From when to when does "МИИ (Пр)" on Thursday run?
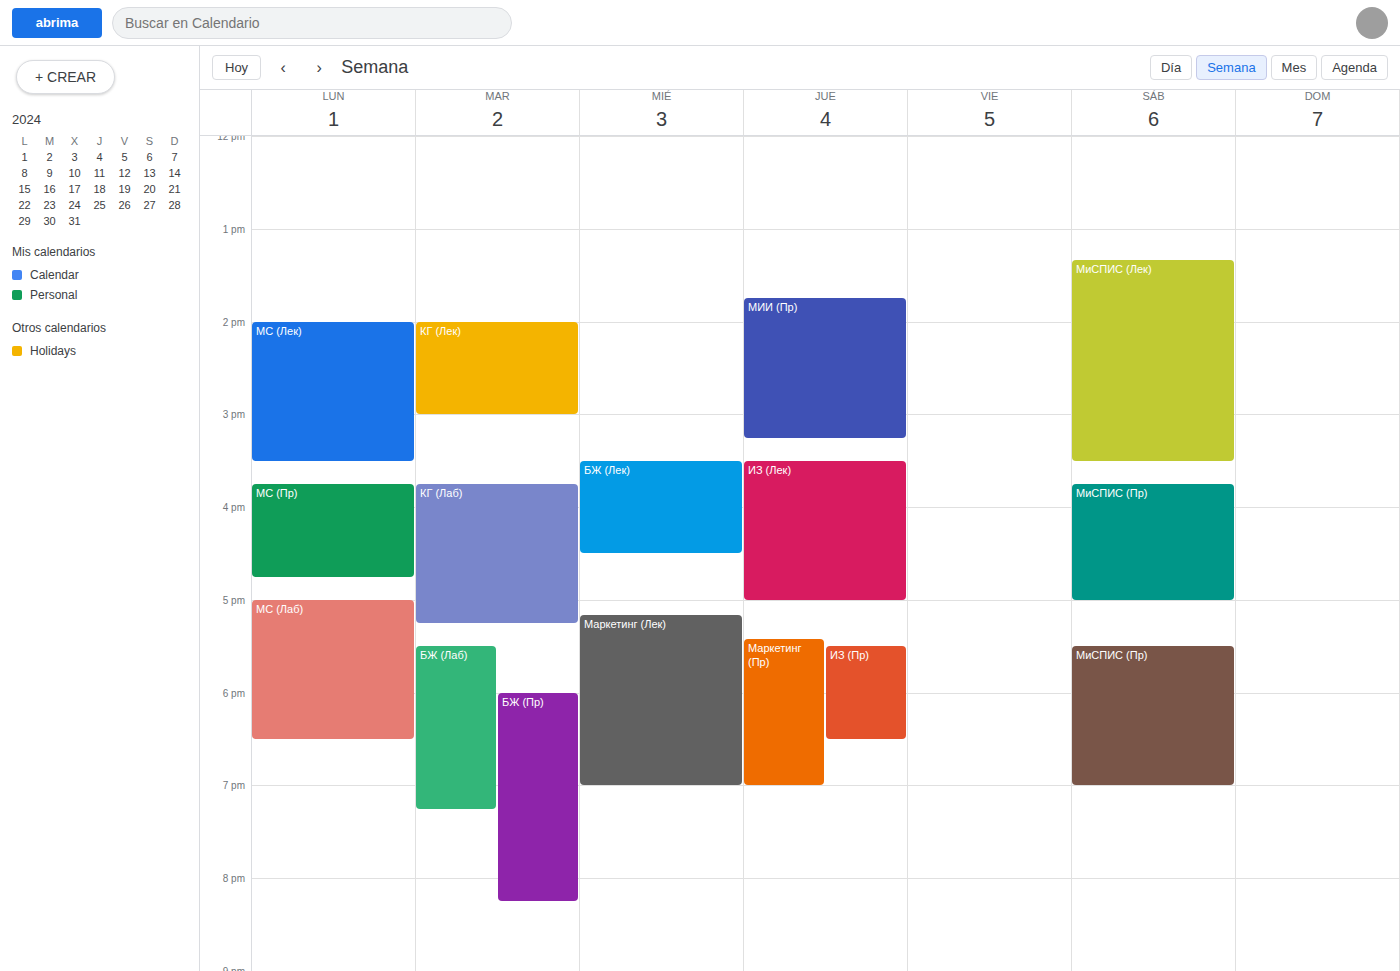
1:45 PM to 3:15 PM